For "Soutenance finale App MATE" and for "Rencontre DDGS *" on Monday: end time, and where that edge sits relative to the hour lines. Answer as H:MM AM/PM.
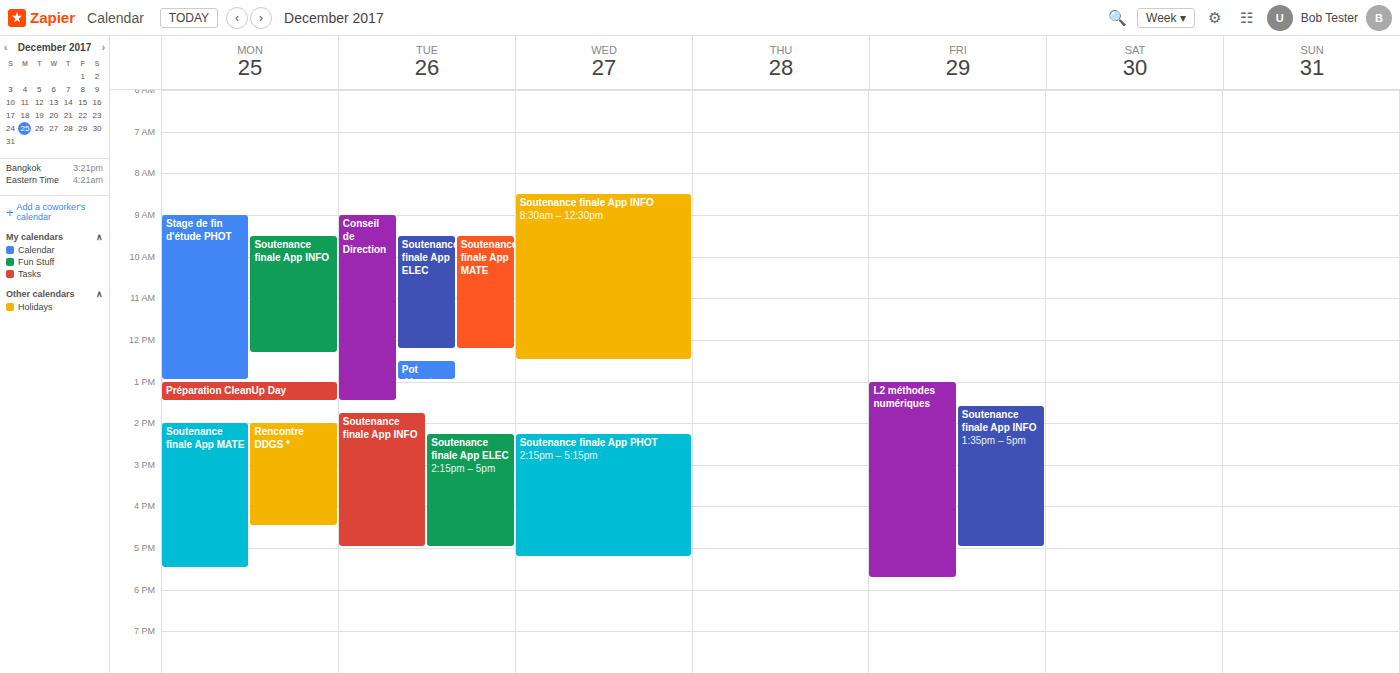
"Soutenance finale App MATE": 5:30 PM, halfway between the 5 PM and 6 PM lines. "Rencontre DDGS *": 4:30 PM, halfway between the 4 PM and 5 PM lines.